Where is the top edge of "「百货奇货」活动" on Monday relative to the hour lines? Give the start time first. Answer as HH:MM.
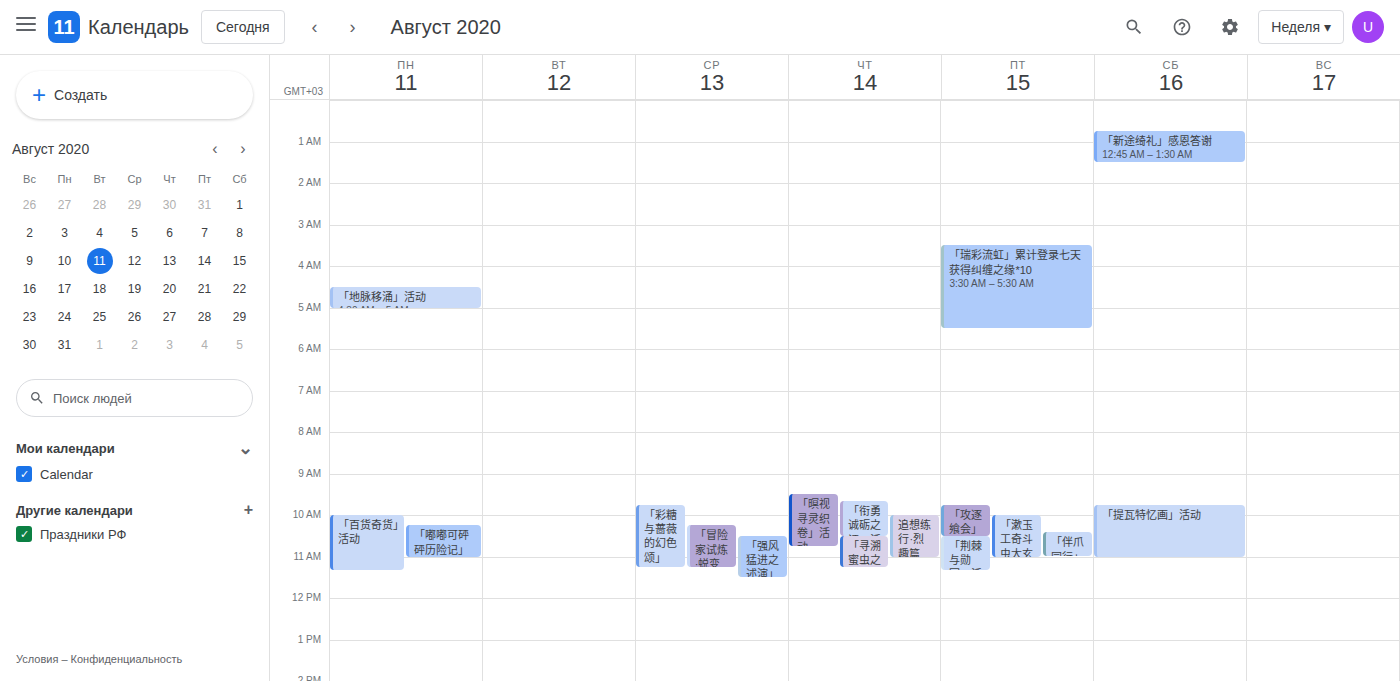
10:00 -- exactly on the 10:00 line.